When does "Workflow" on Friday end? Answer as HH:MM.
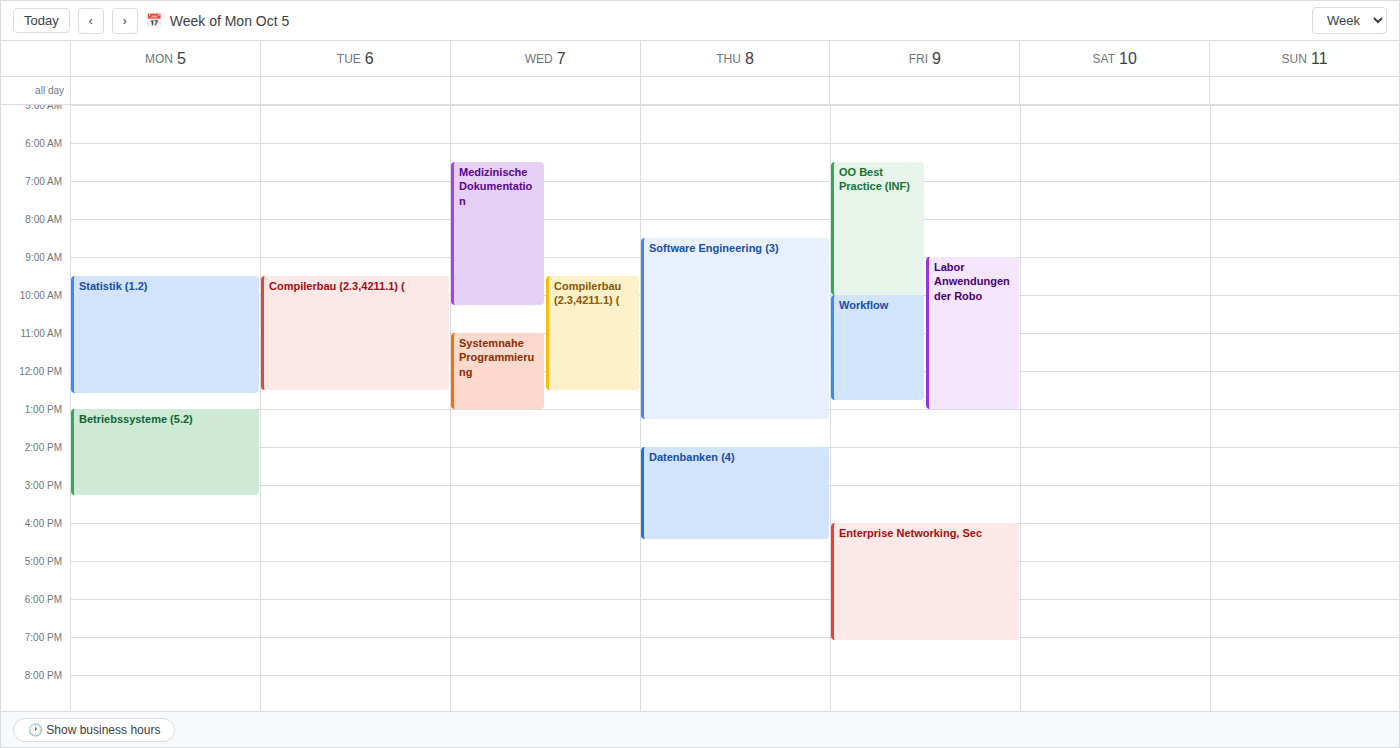
12:45